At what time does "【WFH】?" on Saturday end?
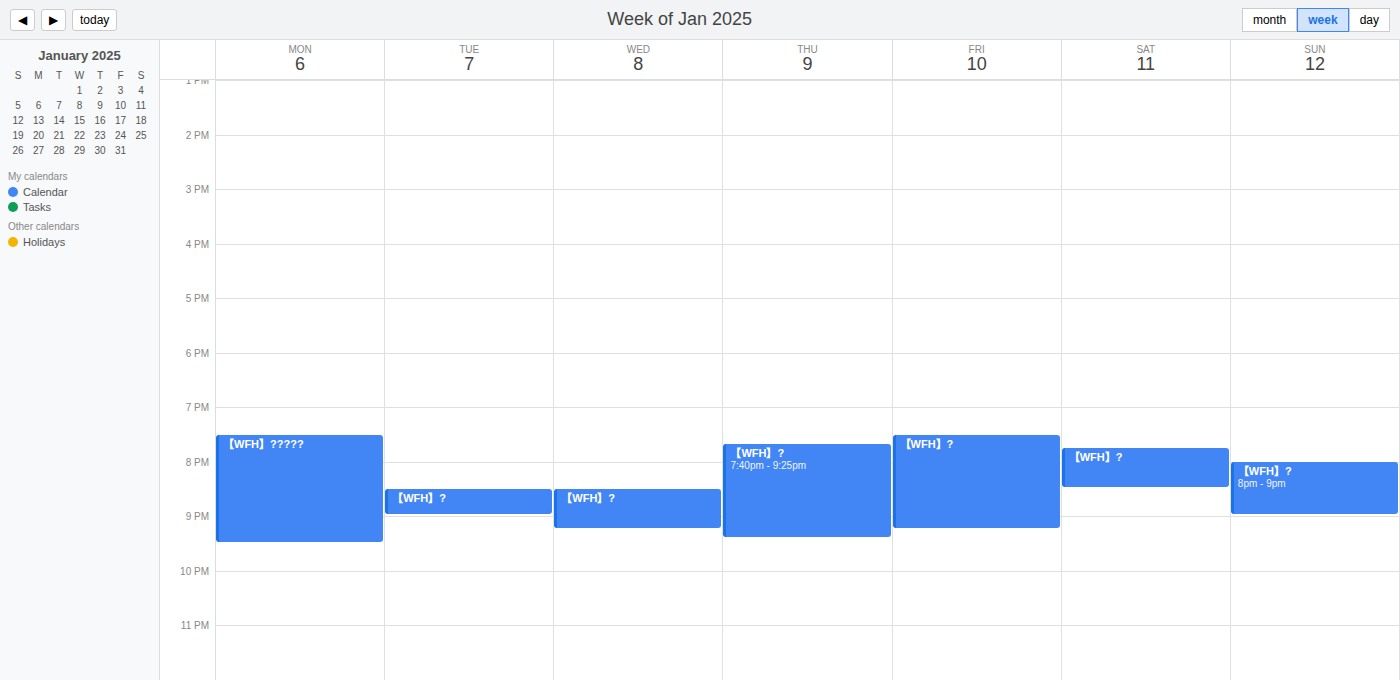
8:30 PM